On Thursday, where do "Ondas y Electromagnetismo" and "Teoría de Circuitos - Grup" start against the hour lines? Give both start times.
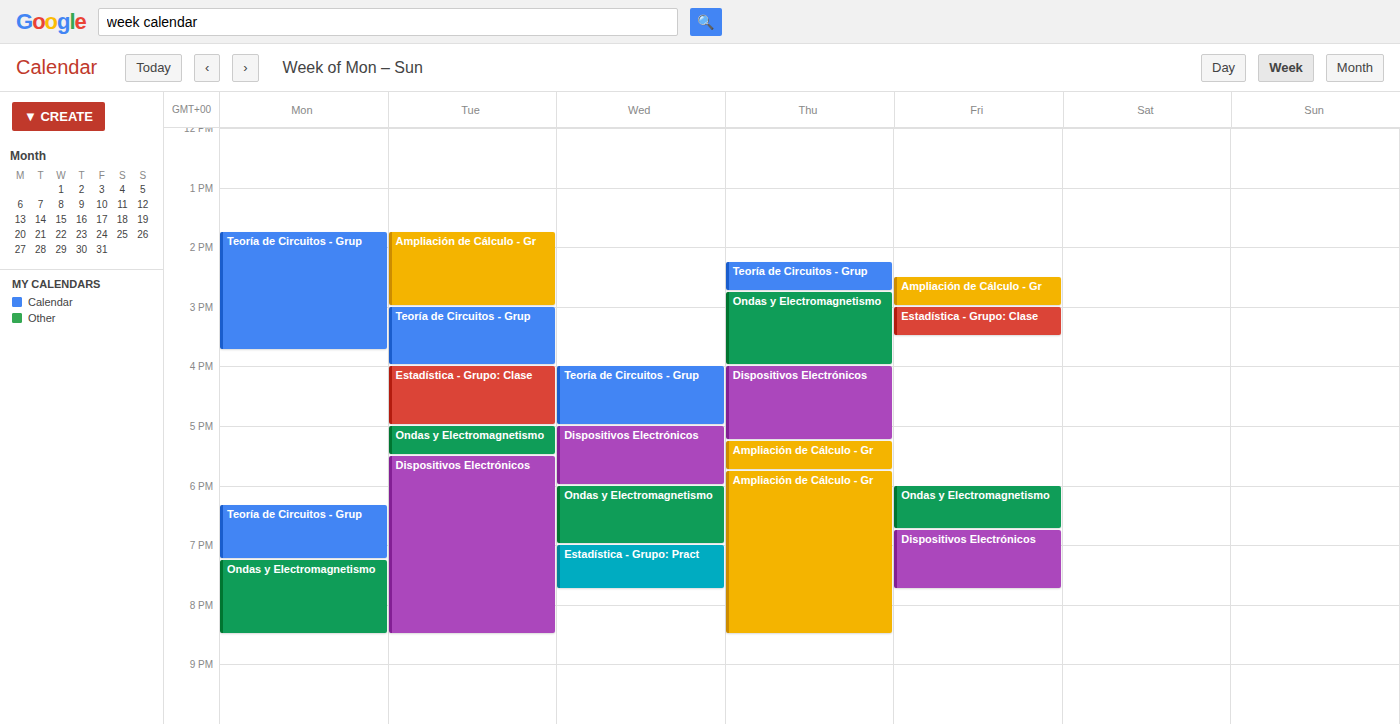
"Ondas y Electromagnetismo": 2:45 PM, neither: three quarters of the way from the 2 PM line to the 3 PM line. "Teoría de Circuitos - Grup": 2:15 PM, neither: a quarter of the way from the 2 PM line to the 3 PM line.